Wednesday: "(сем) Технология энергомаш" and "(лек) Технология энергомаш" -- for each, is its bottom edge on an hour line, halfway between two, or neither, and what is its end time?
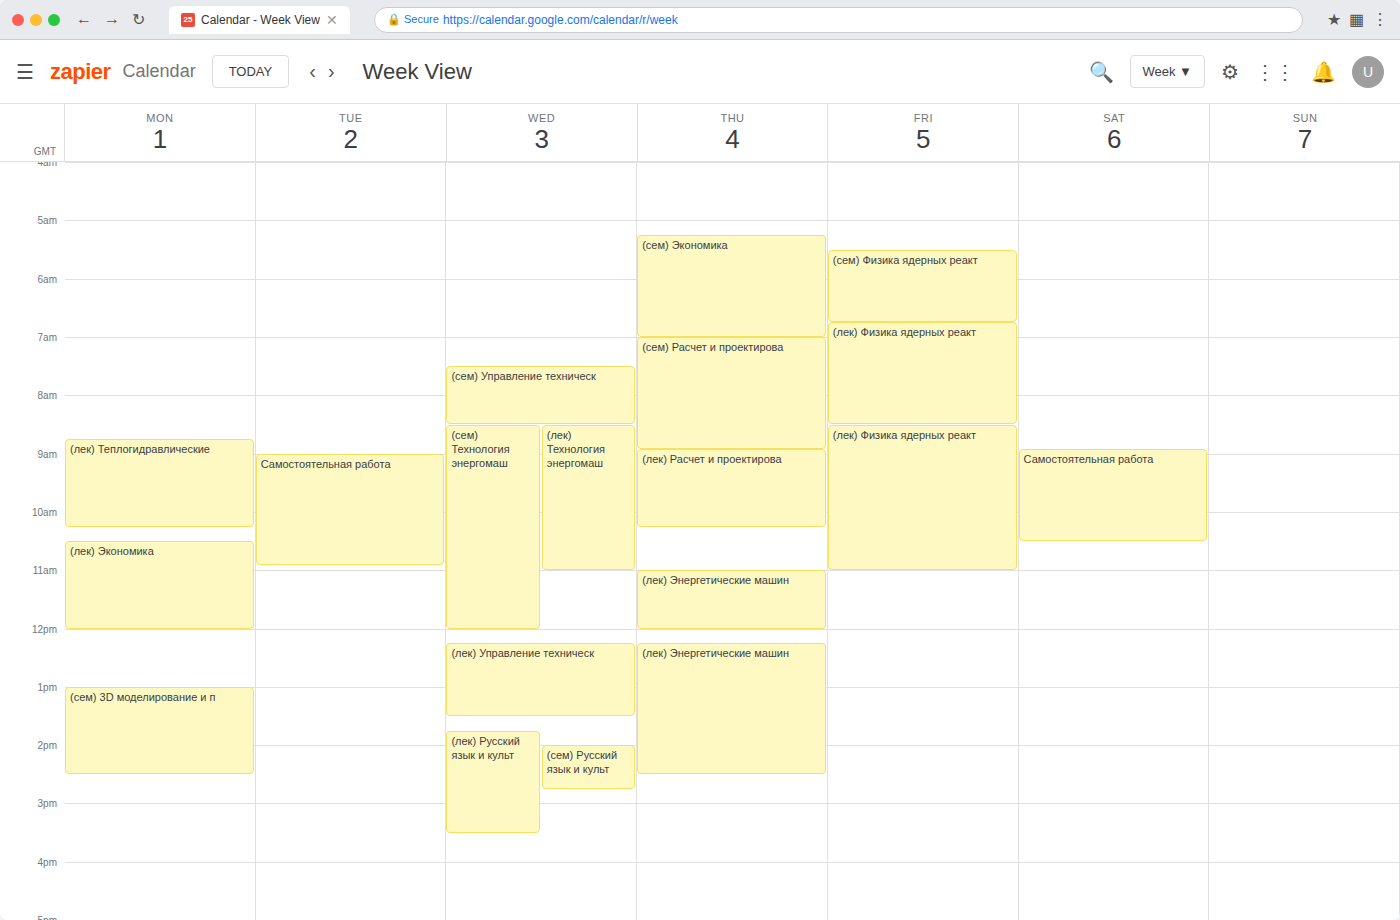
"(сем) Технология энергомаш": 12:00 PM, exactly on the 12 PM line. "(лек) Технология энергомаш": 11:00 AM, exactly on the 11 AM line.